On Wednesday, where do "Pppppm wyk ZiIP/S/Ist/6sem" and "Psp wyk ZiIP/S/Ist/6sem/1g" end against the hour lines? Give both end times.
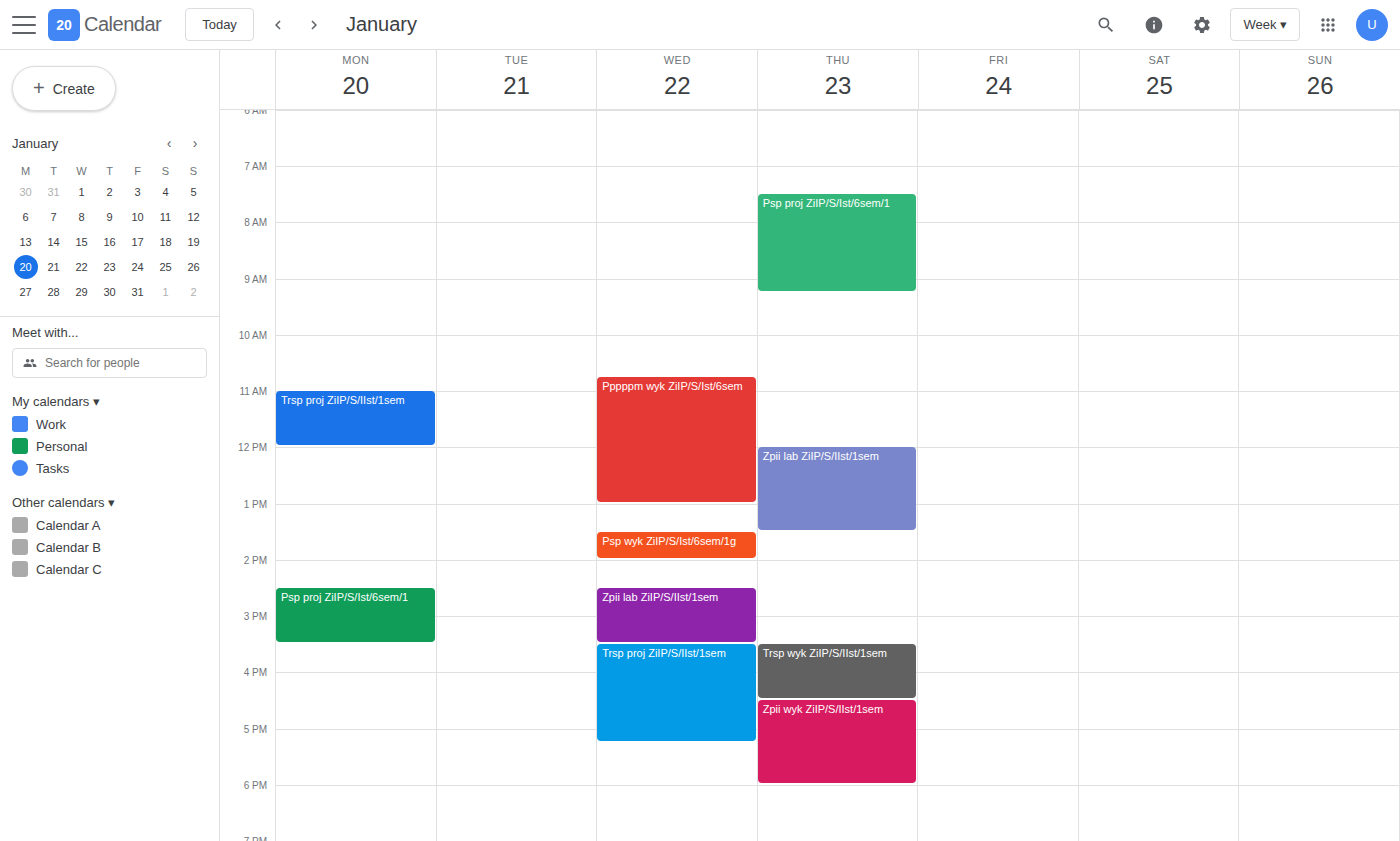
"Pppppm wyk ZiIP/S/Ist/6sem": 1:00 PM, exactly on the 1 PM line. "Psp wyk ZiIP/S/Ist/6sem/1g": 2:00 PM, exactly on the 2 PM line.